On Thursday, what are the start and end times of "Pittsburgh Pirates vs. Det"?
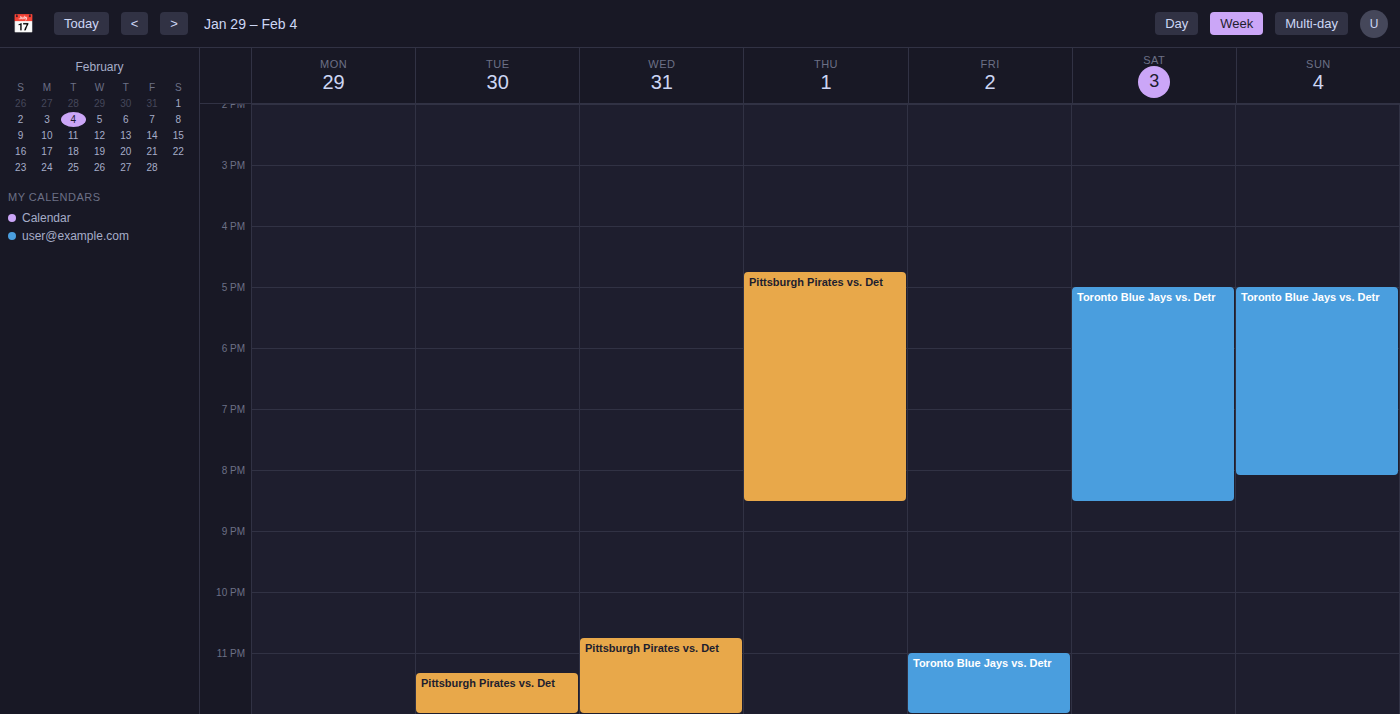
4:45 PM to 8:30 PM